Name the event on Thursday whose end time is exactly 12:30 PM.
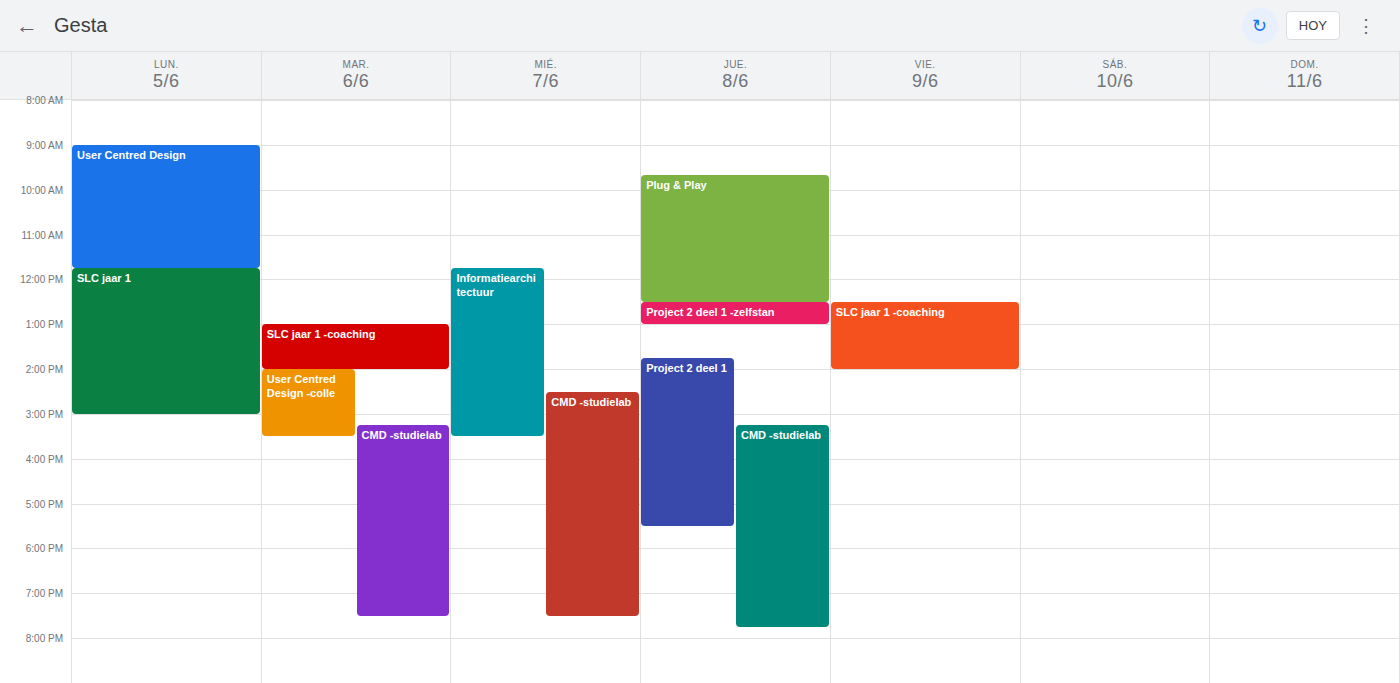
"Plug & Play"